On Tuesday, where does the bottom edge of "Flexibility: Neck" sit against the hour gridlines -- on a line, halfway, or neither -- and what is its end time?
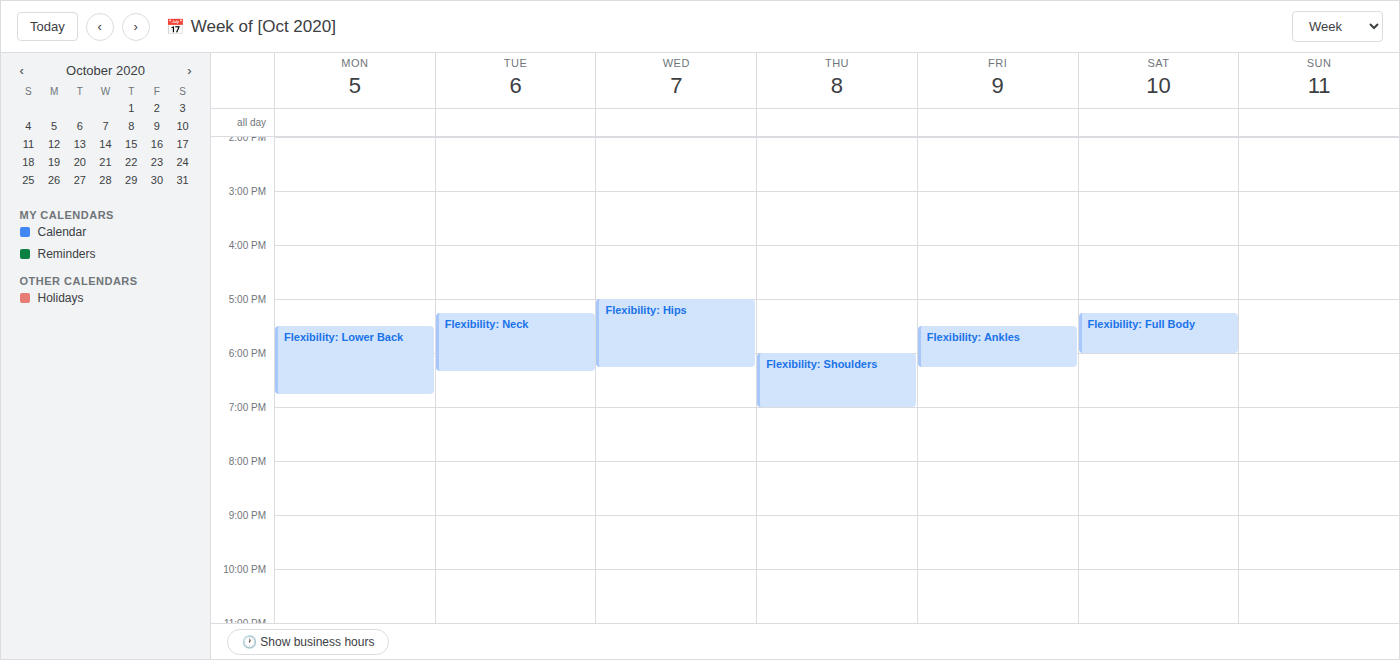
6:20 PM -- neither: 20 minutes below the 6 PM line and 40 minutes above the 7 PM line.